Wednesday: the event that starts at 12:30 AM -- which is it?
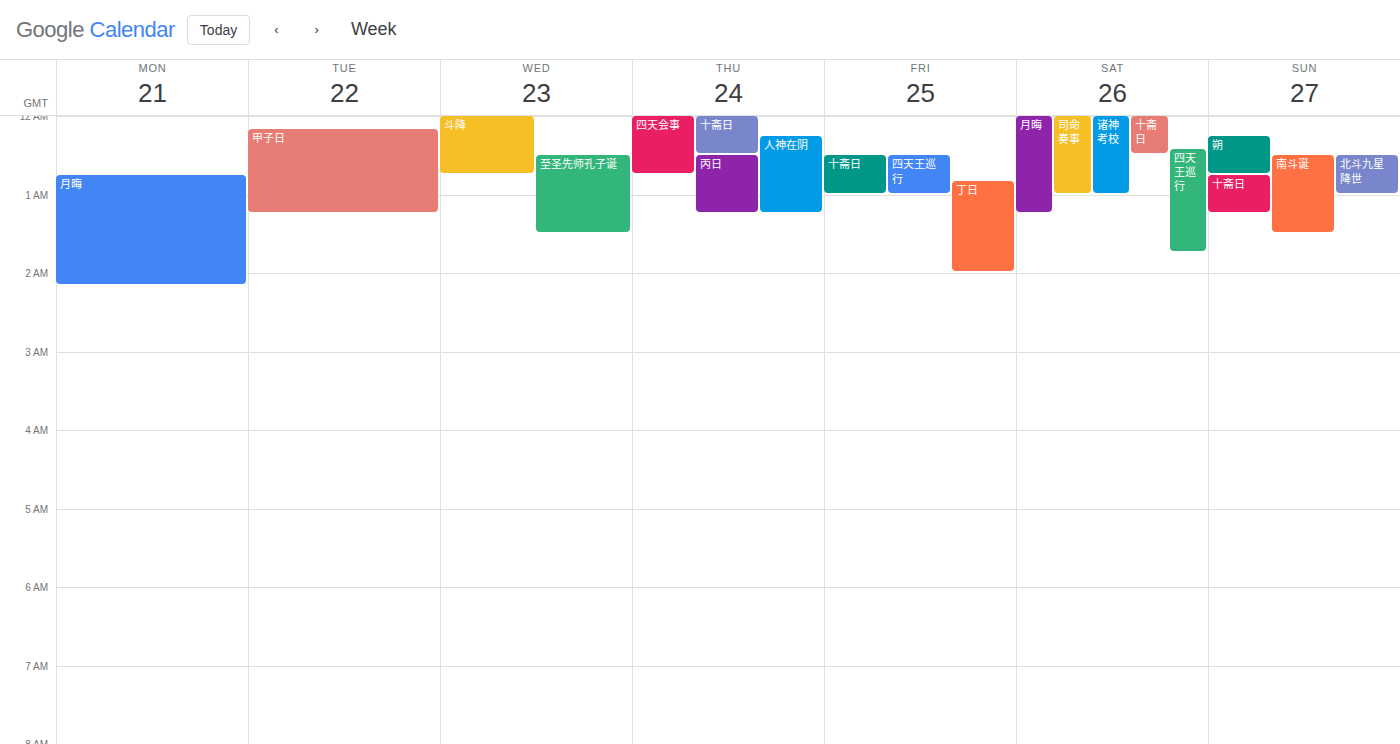
"至圣先师孔子诞"